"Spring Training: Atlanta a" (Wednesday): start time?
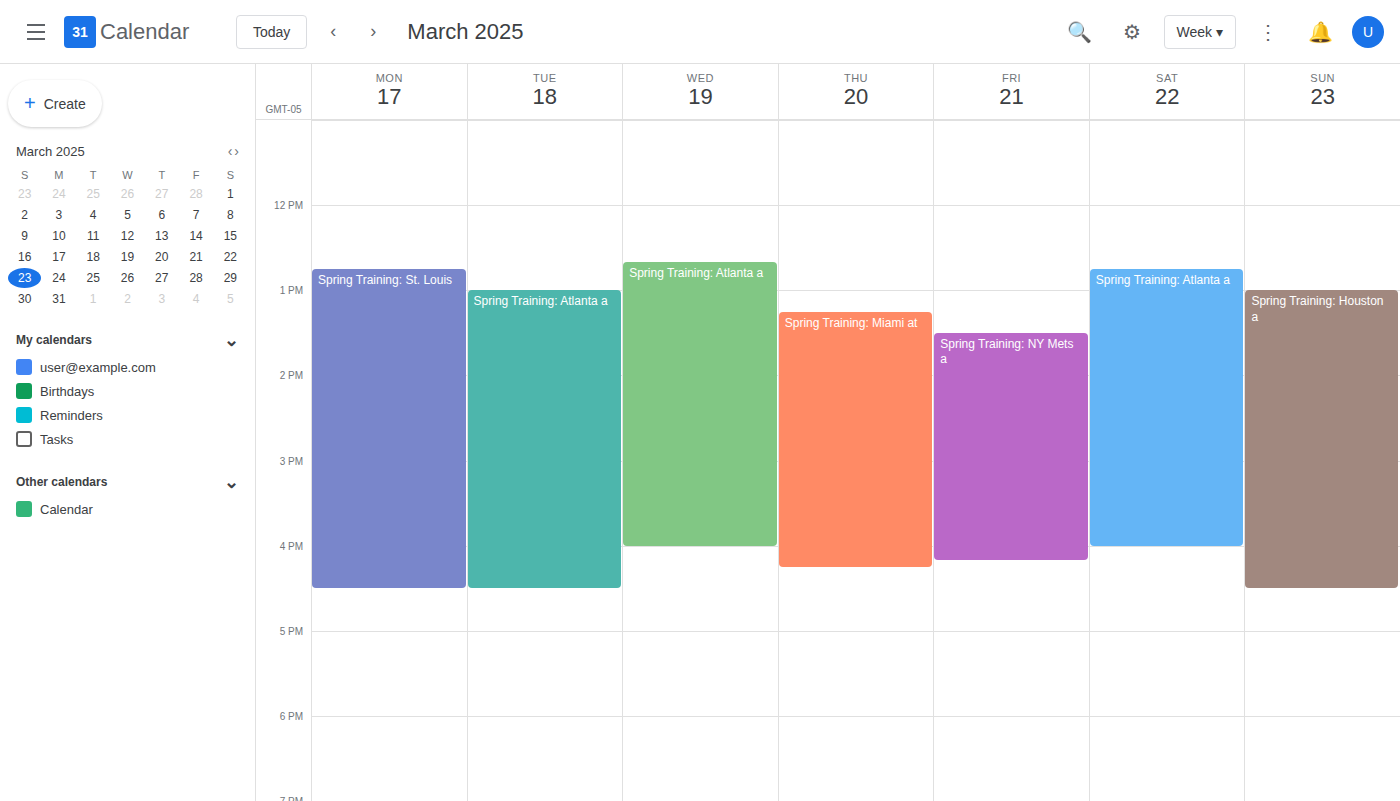
12:40 PM